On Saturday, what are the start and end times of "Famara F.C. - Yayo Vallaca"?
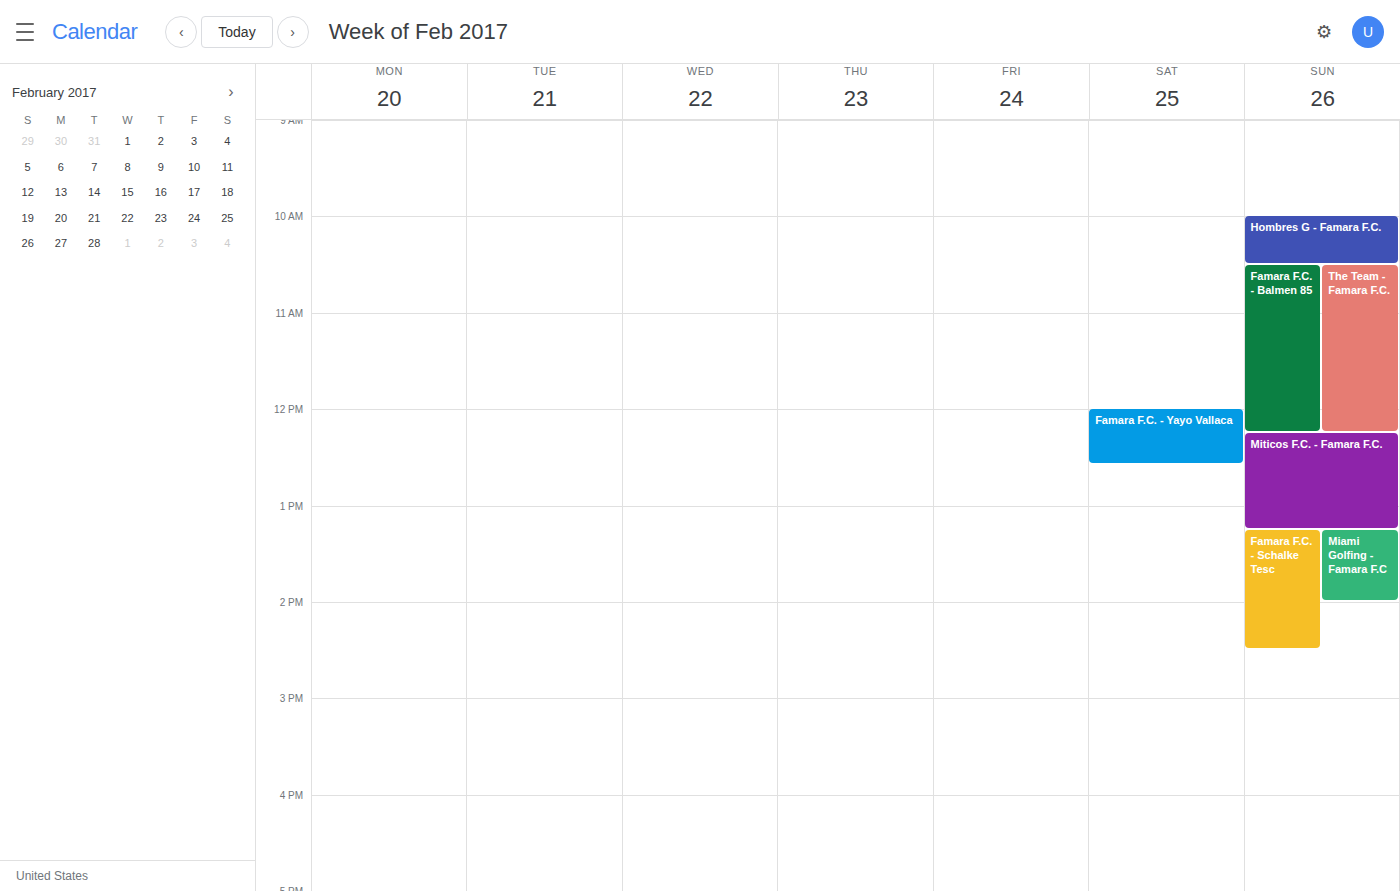
12:00 PM to 12:35 PM